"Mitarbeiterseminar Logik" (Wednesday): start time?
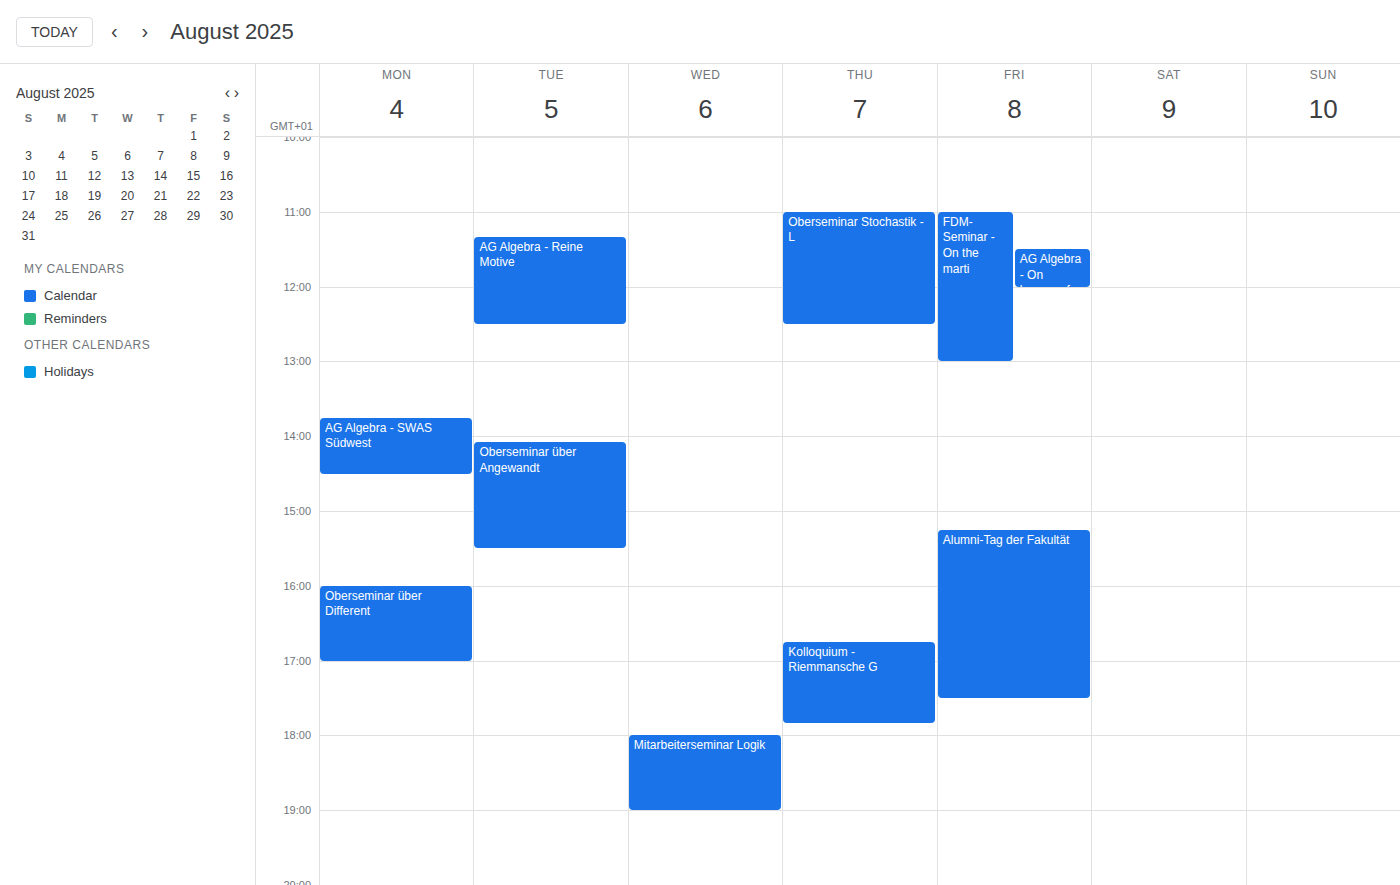
18:00